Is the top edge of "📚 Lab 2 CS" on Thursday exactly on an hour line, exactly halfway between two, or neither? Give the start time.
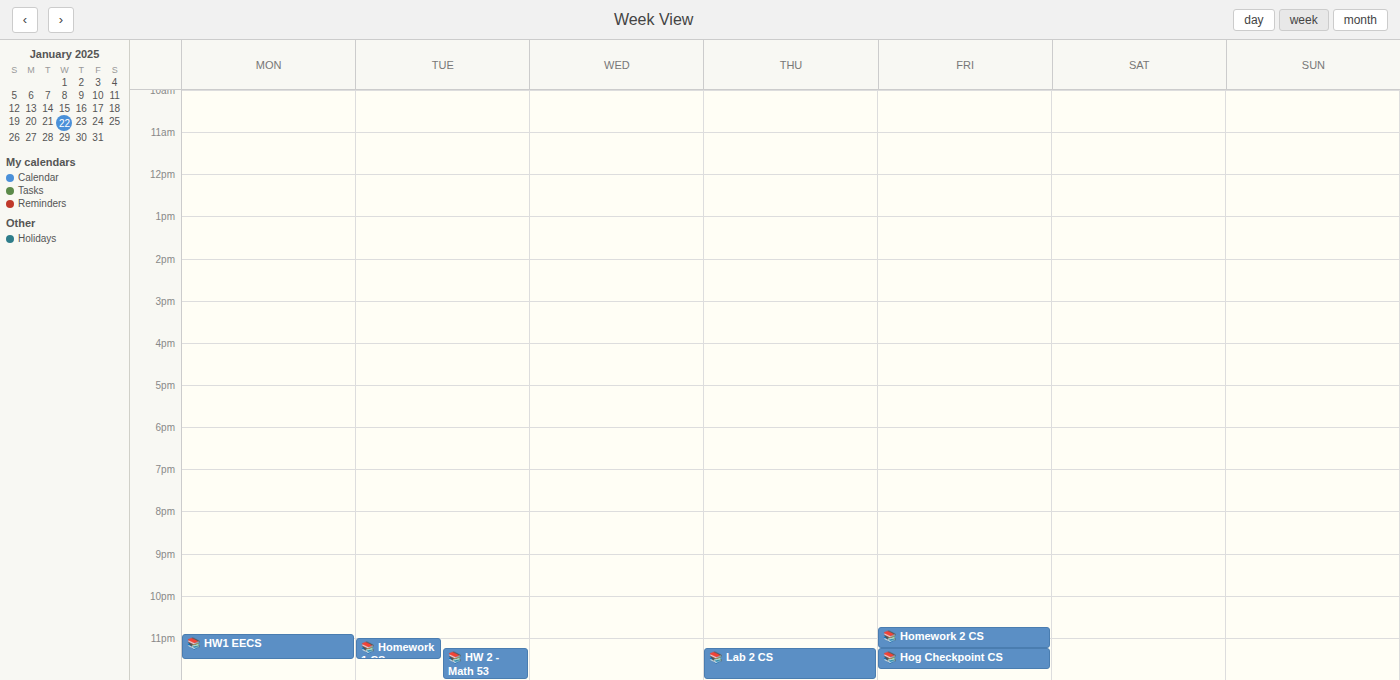
11:15 PM -- neither: a quarter of the way from the 11 PM line to the 12 AM line.